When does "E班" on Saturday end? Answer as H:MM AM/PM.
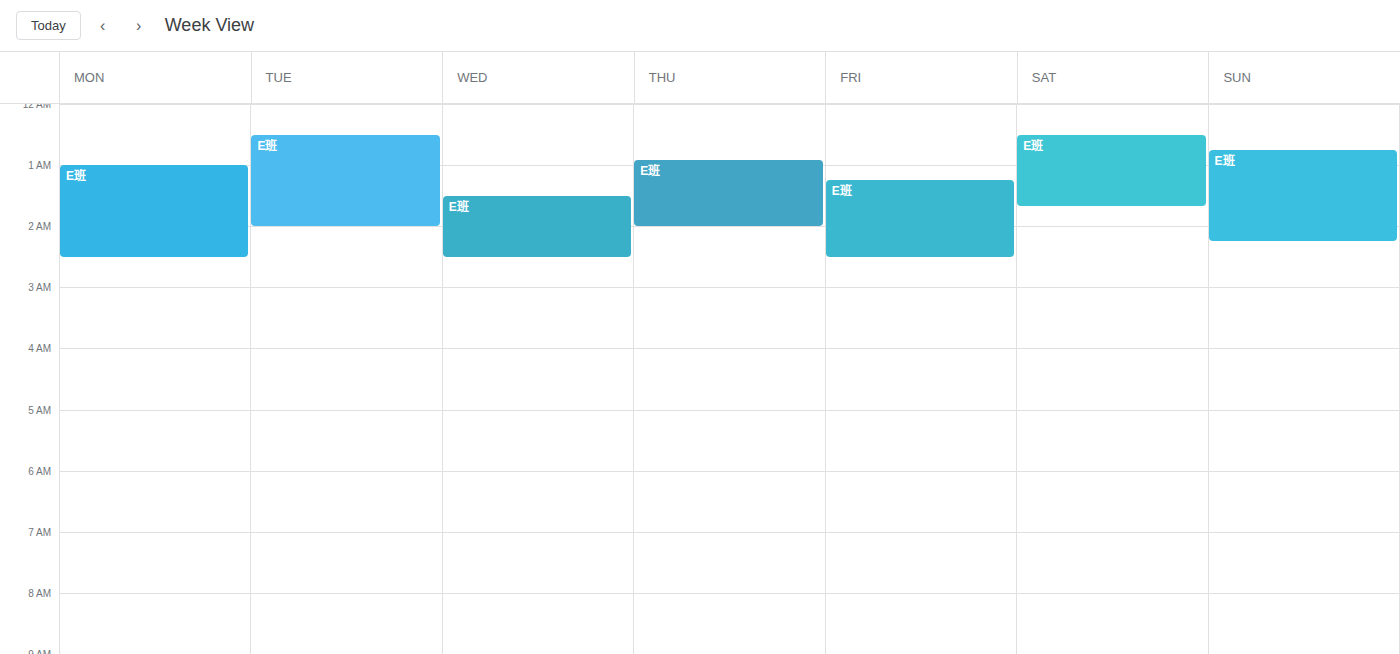
1:40 AM